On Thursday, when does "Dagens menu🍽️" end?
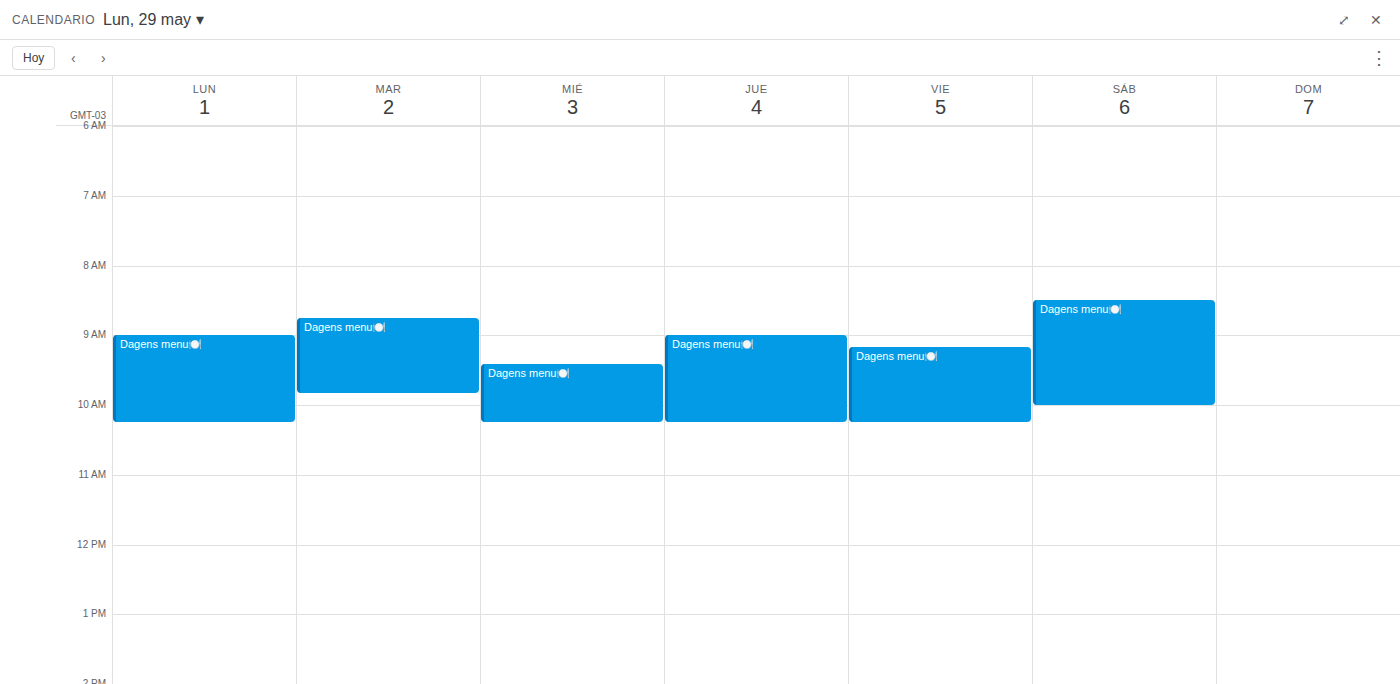
10:15 AM